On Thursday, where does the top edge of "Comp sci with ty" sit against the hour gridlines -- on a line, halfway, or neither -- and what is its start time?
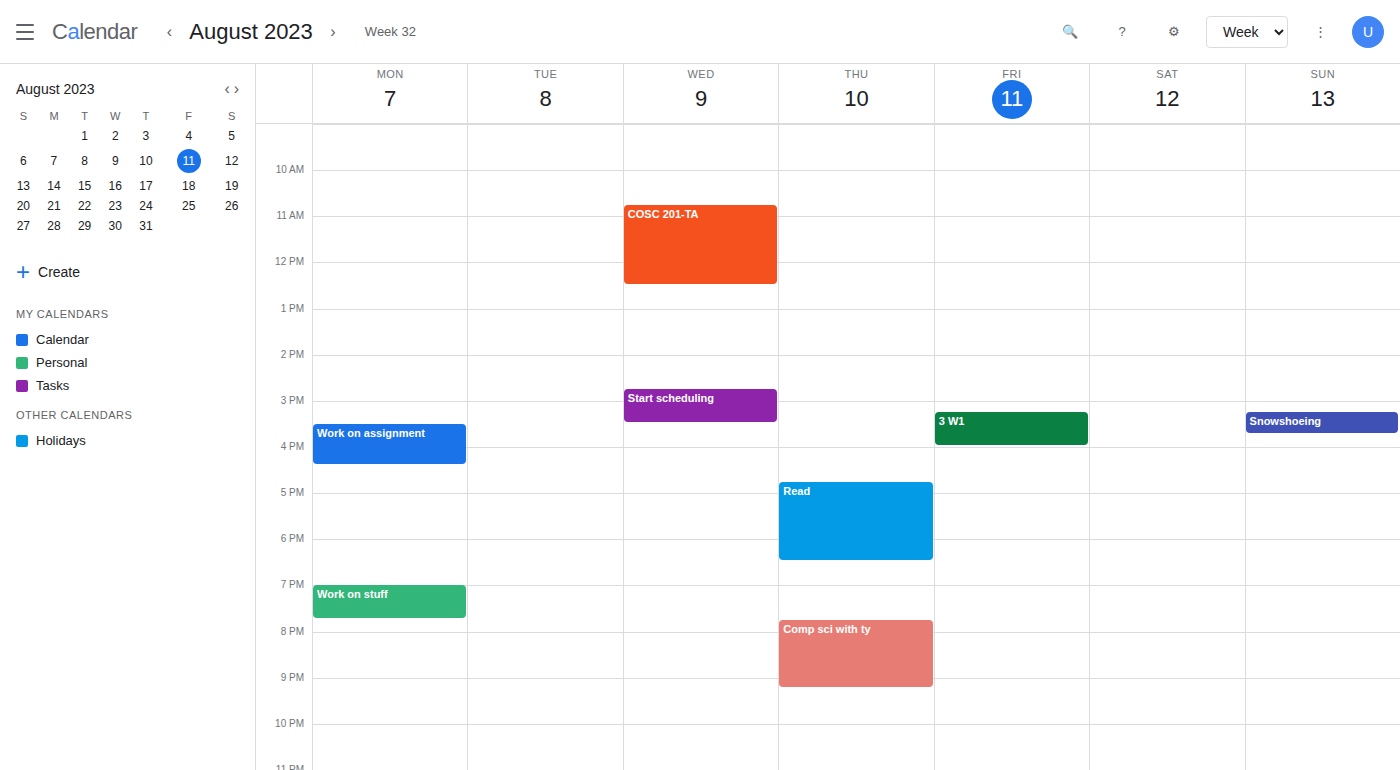
7:45 PM -- neither: three quarters of the way from the 7 PM line to the 8 PM line.